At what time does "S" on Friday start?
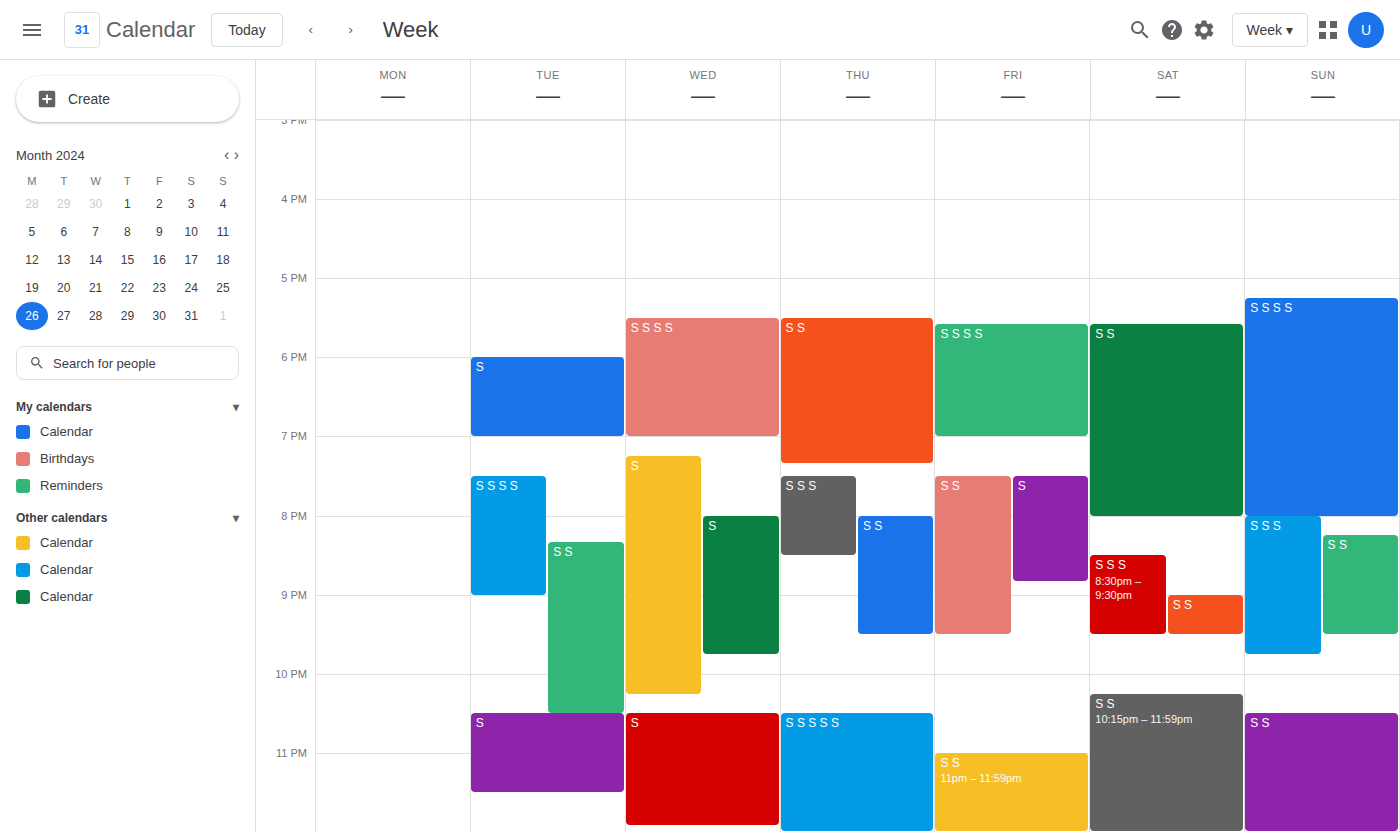
7:30 PM